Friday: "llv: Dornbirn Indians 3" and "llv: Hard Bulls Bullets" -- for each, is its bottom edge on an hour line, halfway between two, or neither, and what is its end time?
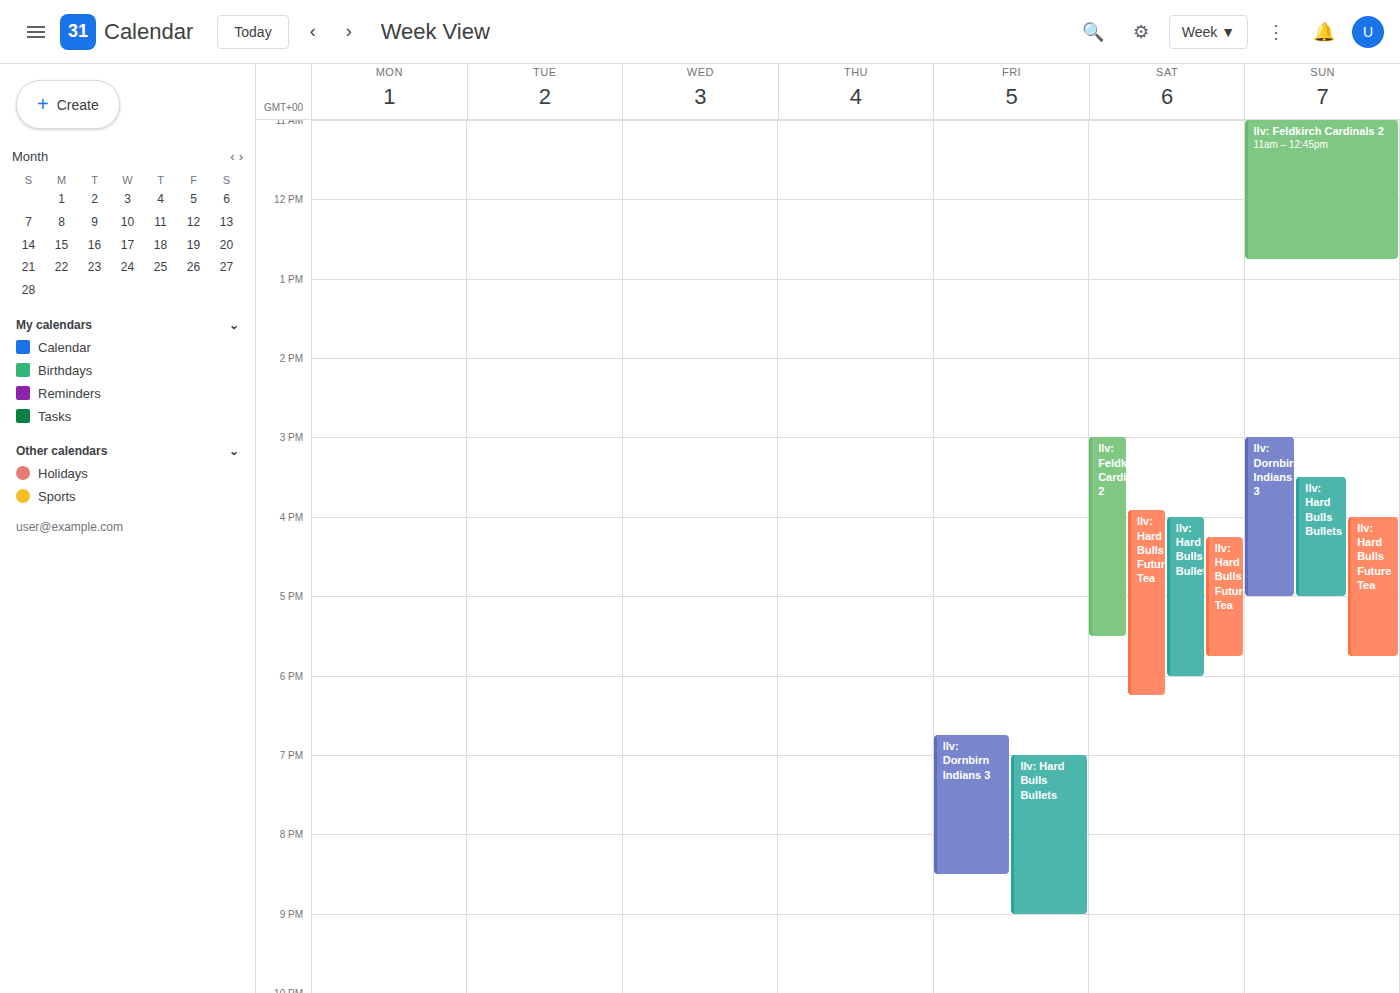
"llv: Dornbirn Indians 3": 8:30 PM, halfway between the 8 PM and 9 PM lines. "llv: Hard Bulls Bullets": 9:00 PM, exactly on the 9 PM line.